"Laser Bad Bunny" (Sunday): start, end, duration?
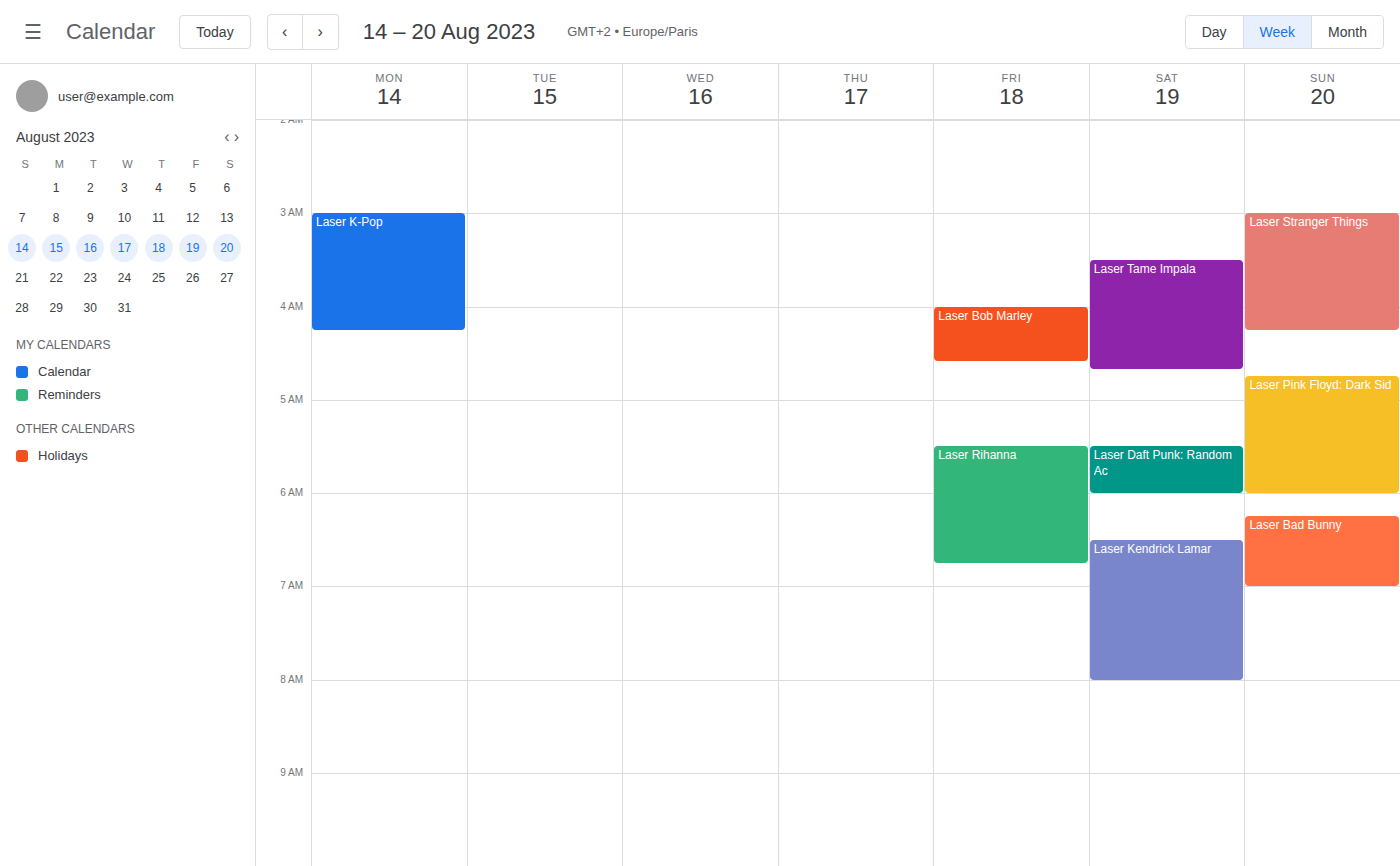
6:15 AM to 7:00 AM, 45 minutes